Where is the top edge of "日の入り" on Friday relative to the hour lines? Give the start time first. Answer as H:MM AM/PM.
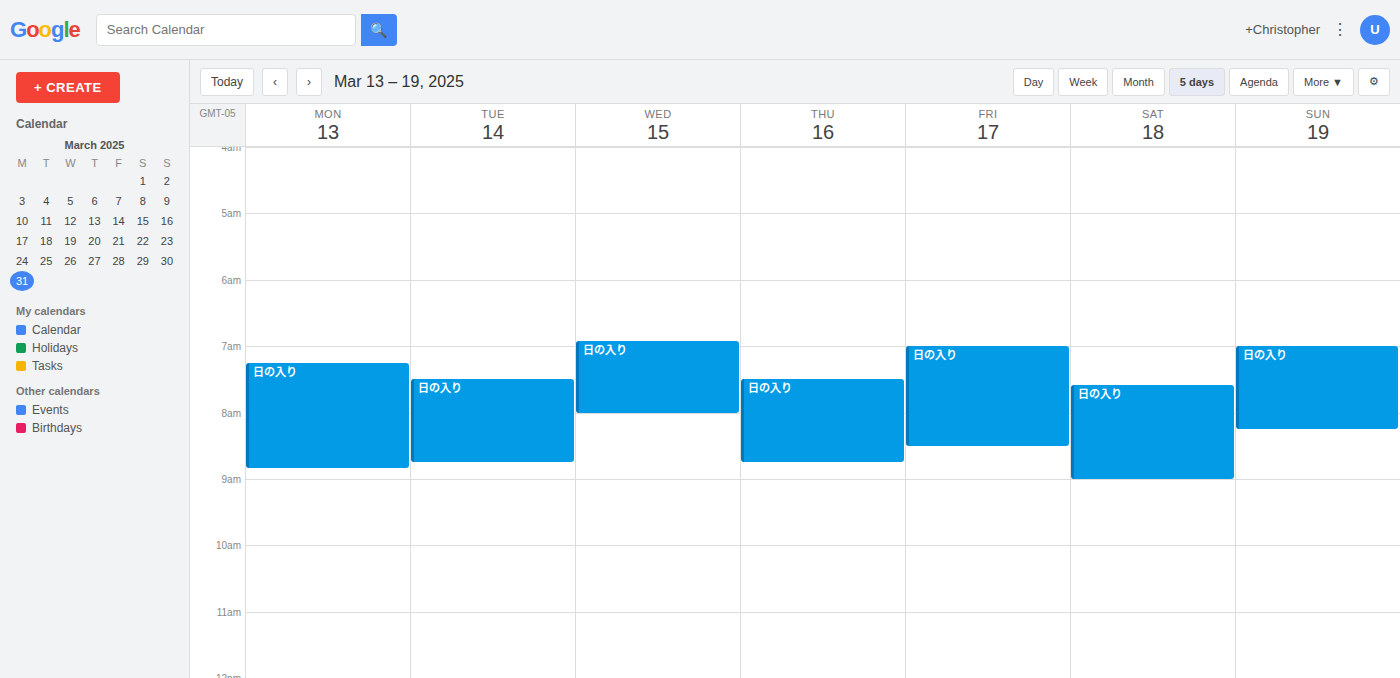
7:00 AM -- exactly on the 7 AM line.